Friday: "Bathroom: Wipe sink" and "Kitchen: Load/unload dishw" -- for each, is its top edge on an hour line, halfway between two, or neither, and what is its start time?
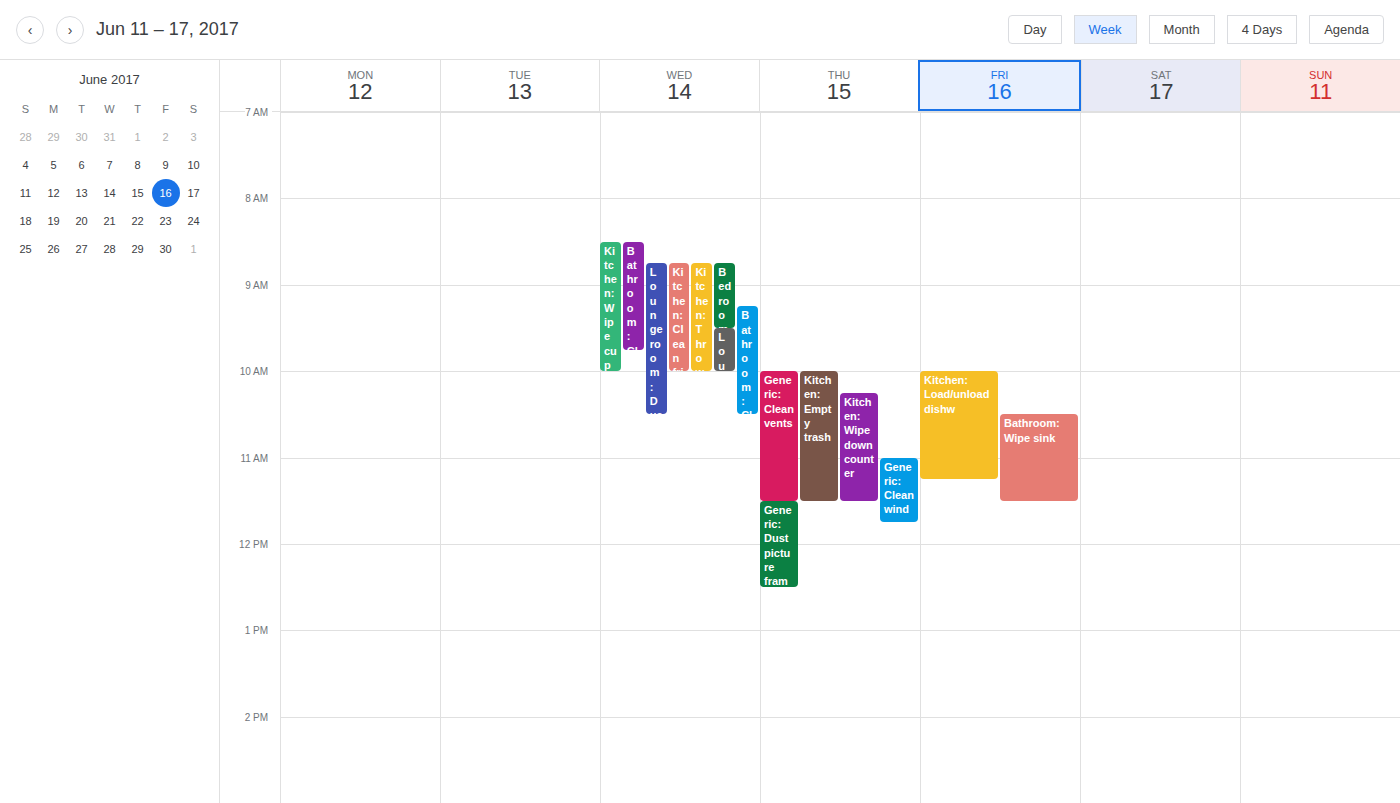
"Bathroom: Wipe sink": 10:30 AM, halfway between the 10 AM and 11 AM lines. "Kitchen: Load/unload dishw": 10:00 AM, exactly on the 10 AM line.